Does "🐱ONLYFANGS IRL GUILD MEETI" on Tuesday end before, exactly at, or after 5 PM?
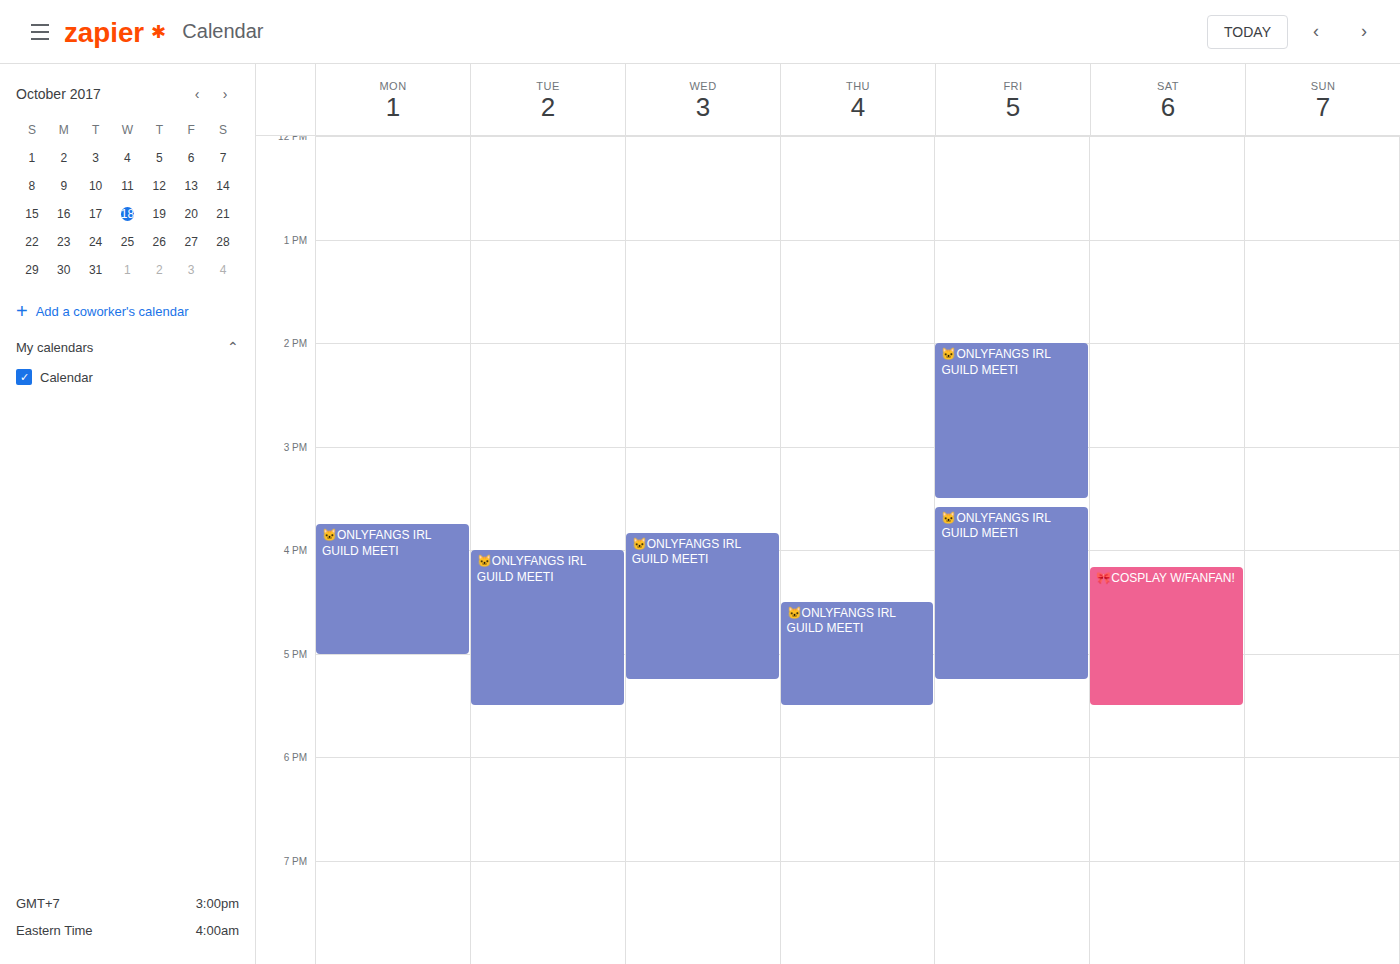
5:30 PM -- after 5 PM, 30 minutes below the 5 PM line.